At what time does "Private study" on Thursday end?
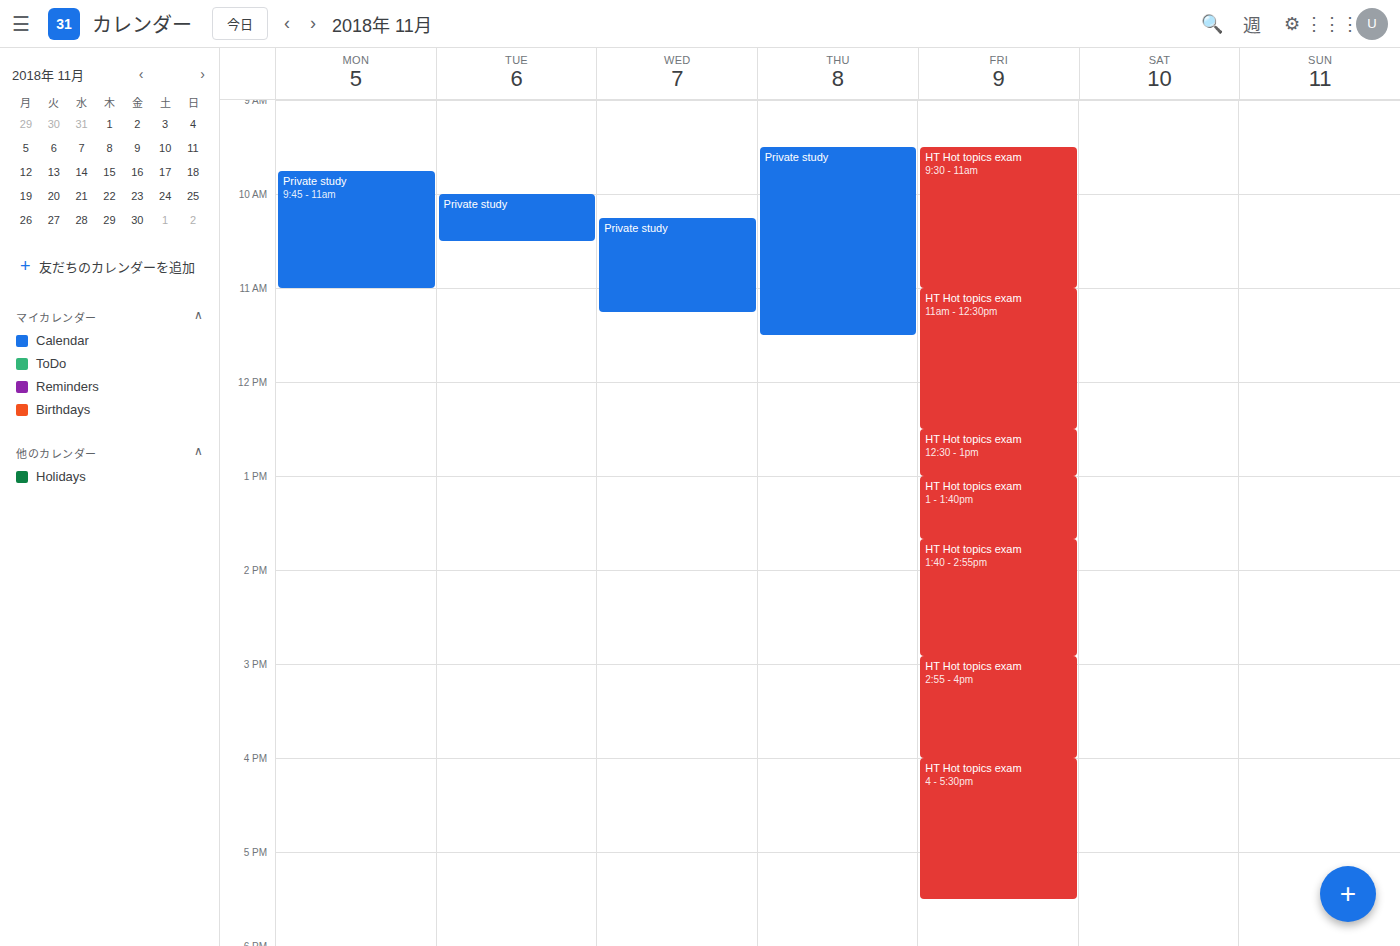
11:30